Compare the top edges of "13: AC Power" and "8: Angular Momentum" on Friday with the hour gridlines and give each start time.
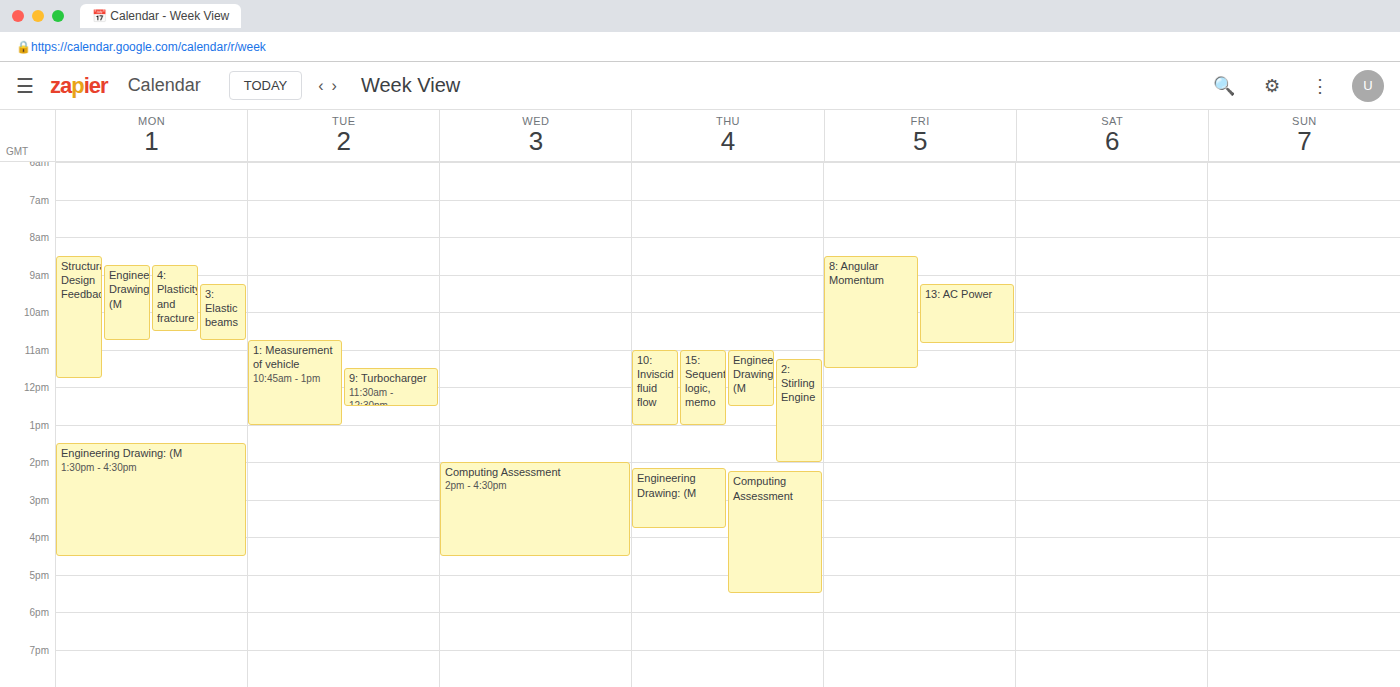
"13: AC Power": 9:15 AM, neither: a quarter of the way from the 9 AM line to the 10 AM line. "8: Angular Momentum": 8:30 AM, halfway between the 8 AM and 9 AM lines.